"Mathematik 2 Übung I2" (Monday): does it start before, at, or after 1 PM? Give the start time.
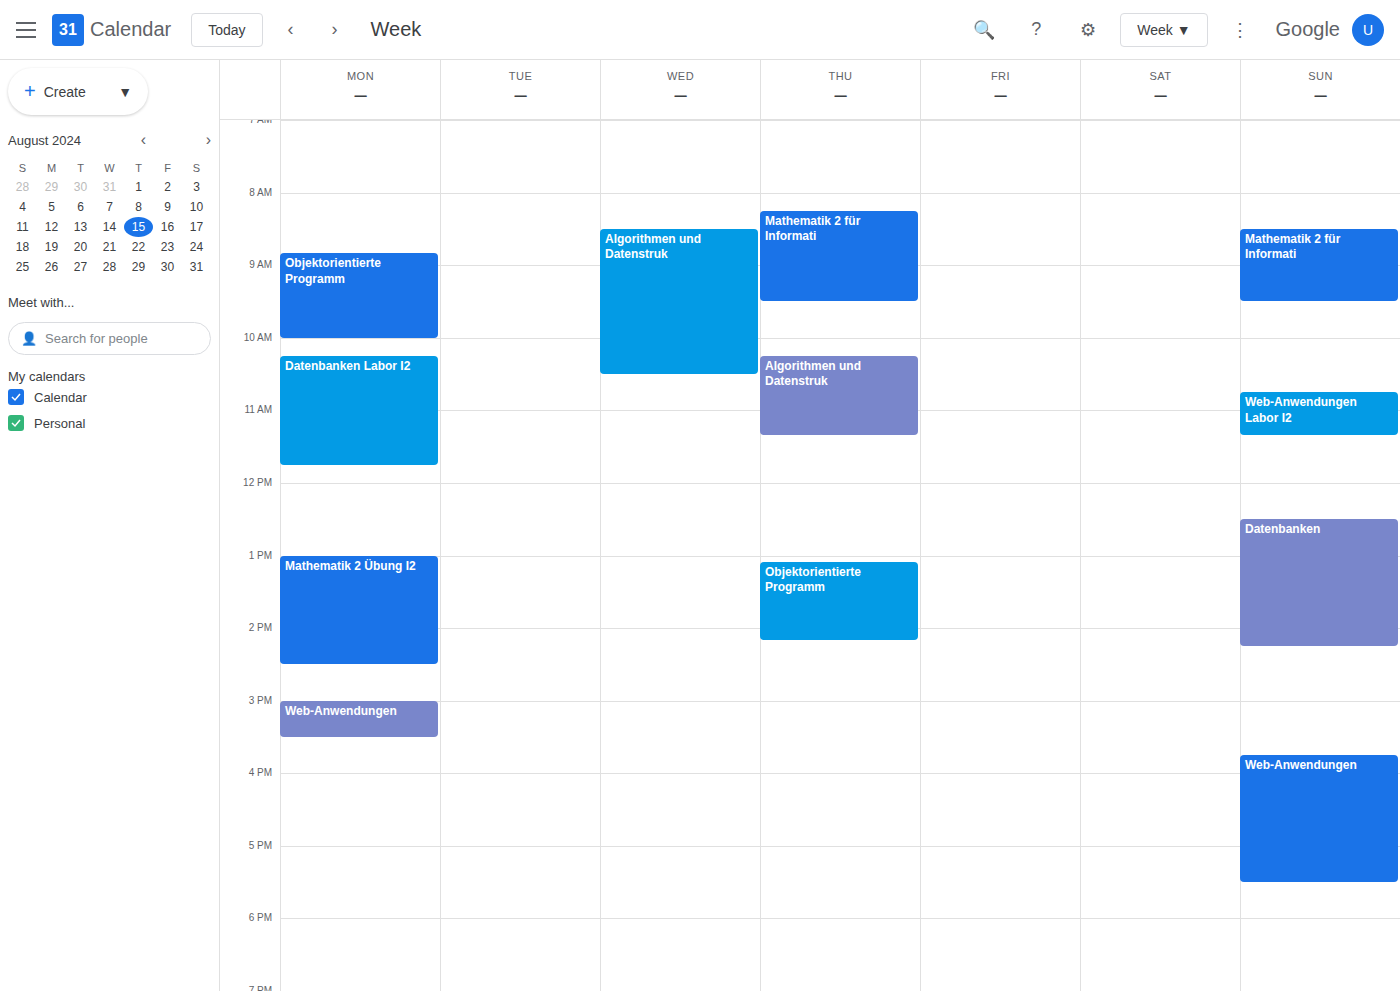
1:00 PM -- exactly at 1 PM, on the 1 PM line.